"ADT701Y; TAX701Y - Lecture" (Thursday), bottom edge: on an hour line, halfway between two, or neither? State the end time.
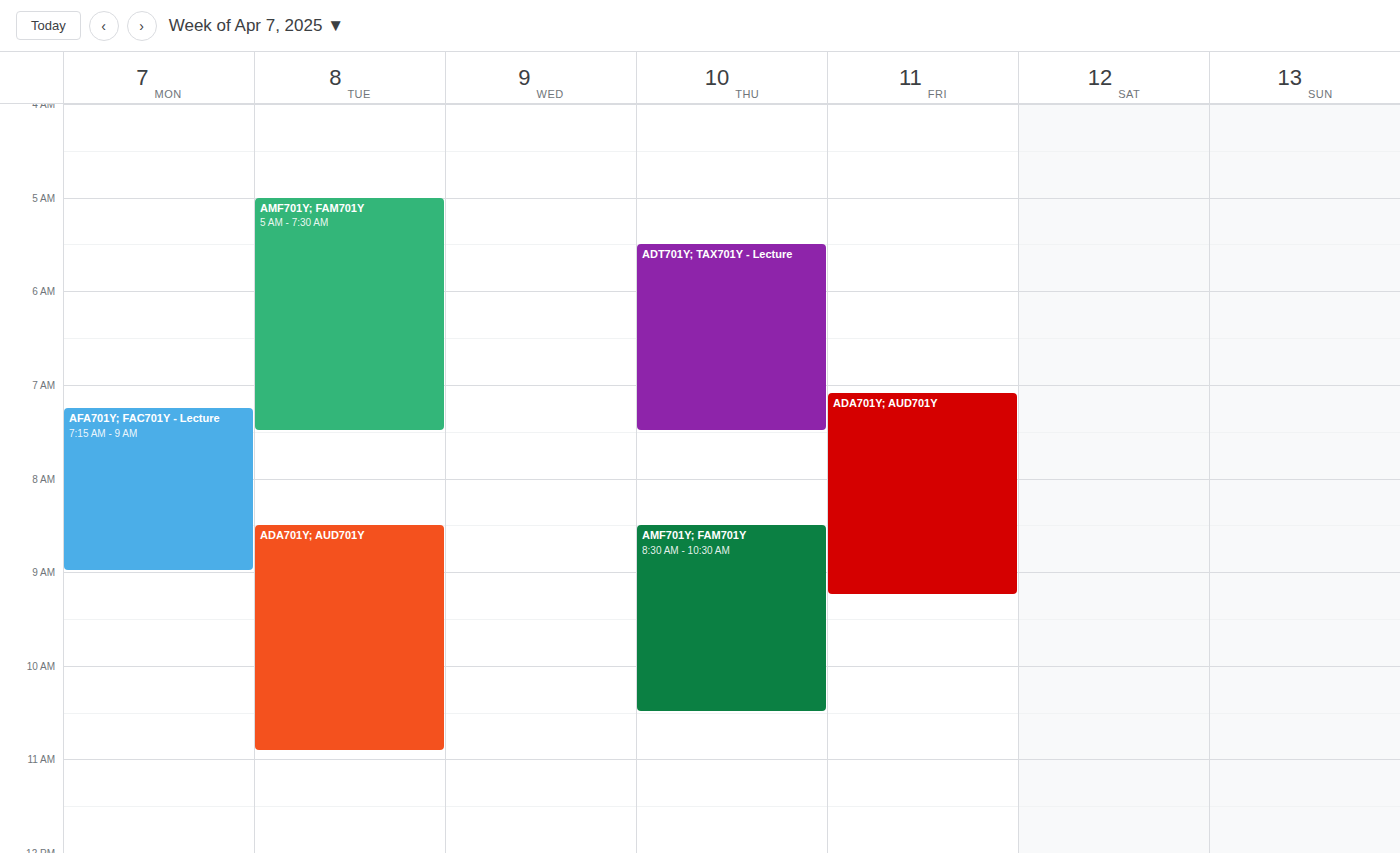
7:30 AM -- halfway between the 7 AM and 8 AM lines.